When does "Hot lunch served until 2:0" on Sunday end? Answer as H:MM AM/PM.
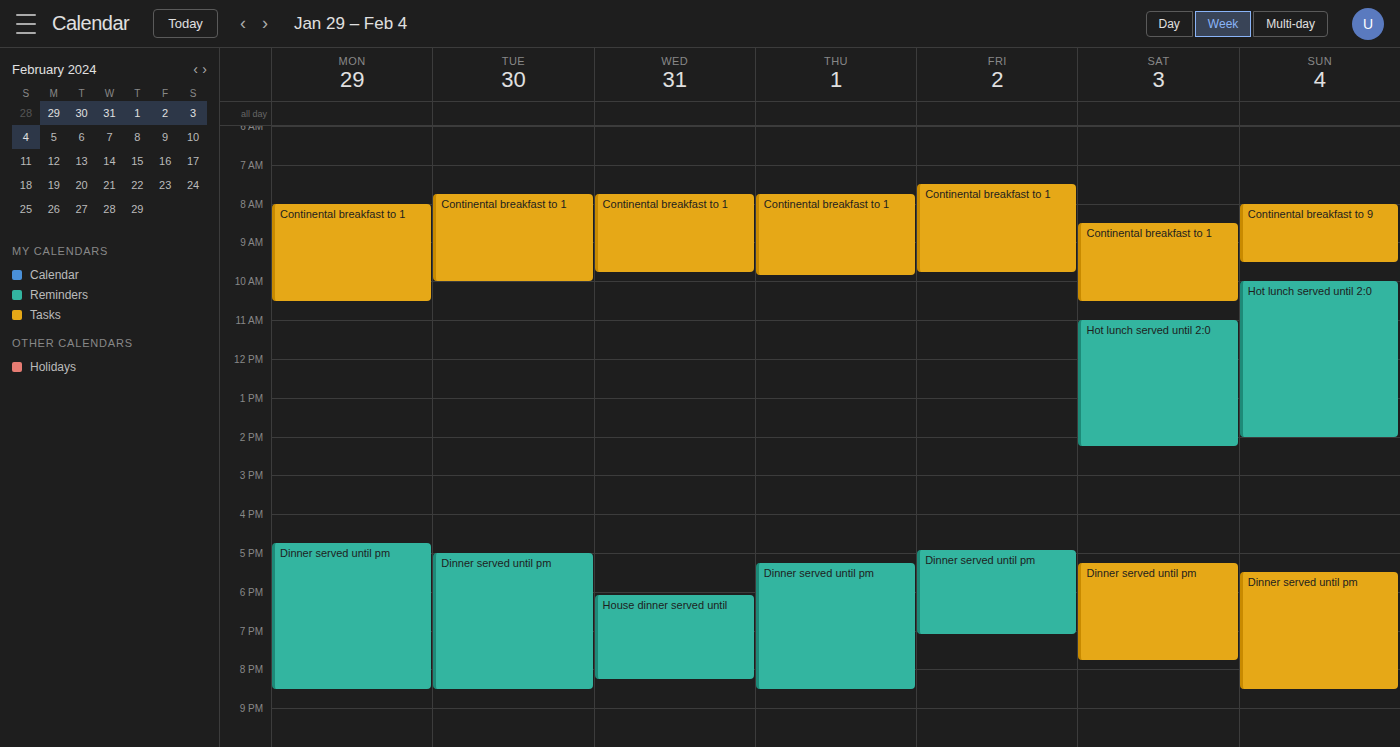
2:00 PM